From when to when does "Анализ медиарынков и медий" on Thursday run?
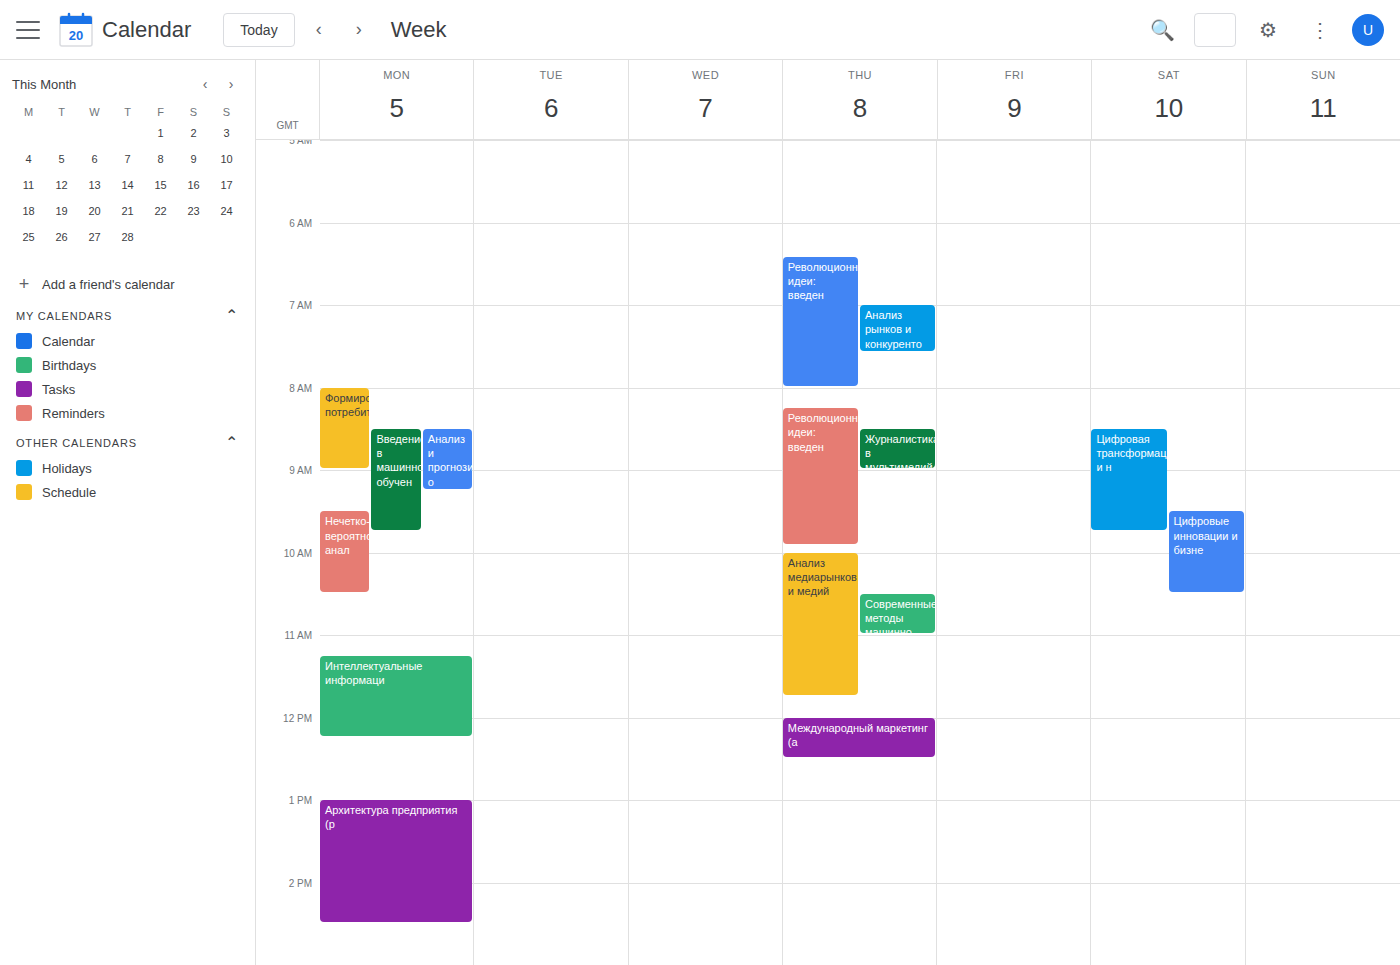
10:00 to 11:45